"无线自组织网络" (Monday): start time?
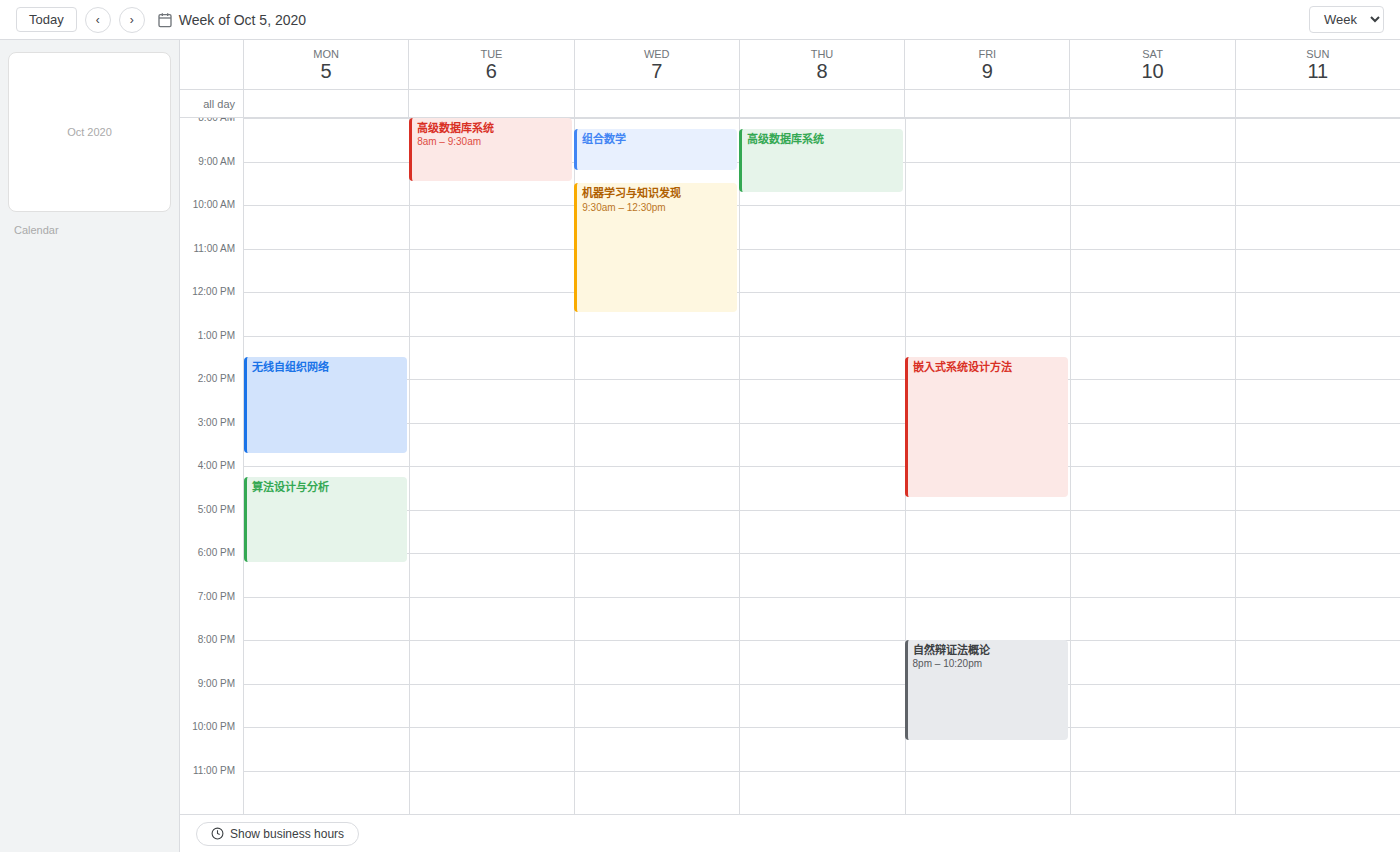
1:30 PM